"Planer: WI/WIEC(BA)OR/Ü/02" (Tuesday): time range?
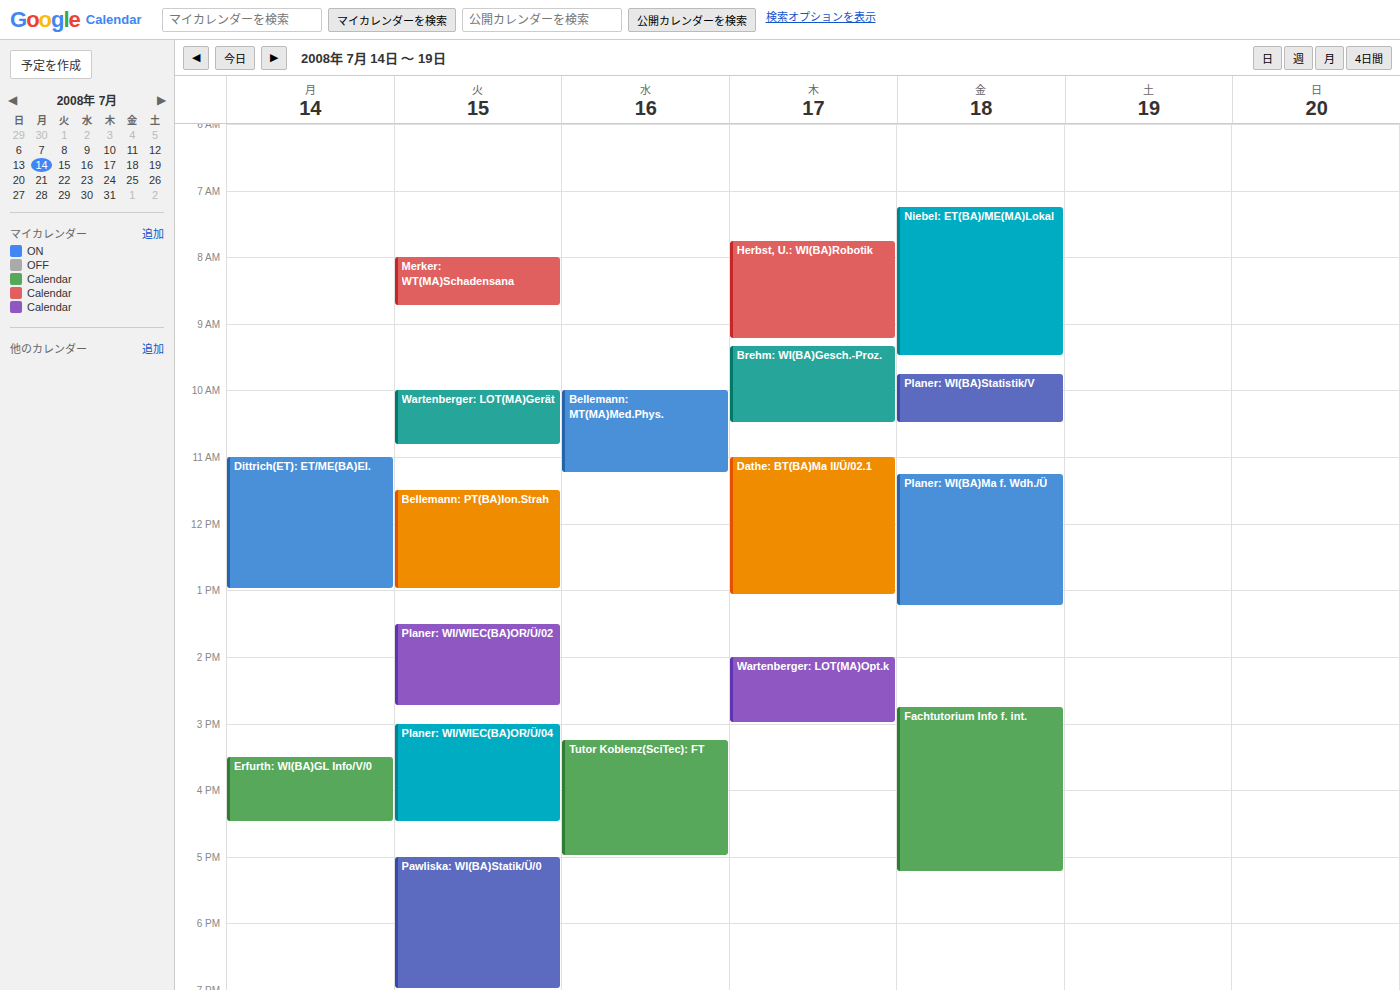
1:30 PM to 2:45 PM